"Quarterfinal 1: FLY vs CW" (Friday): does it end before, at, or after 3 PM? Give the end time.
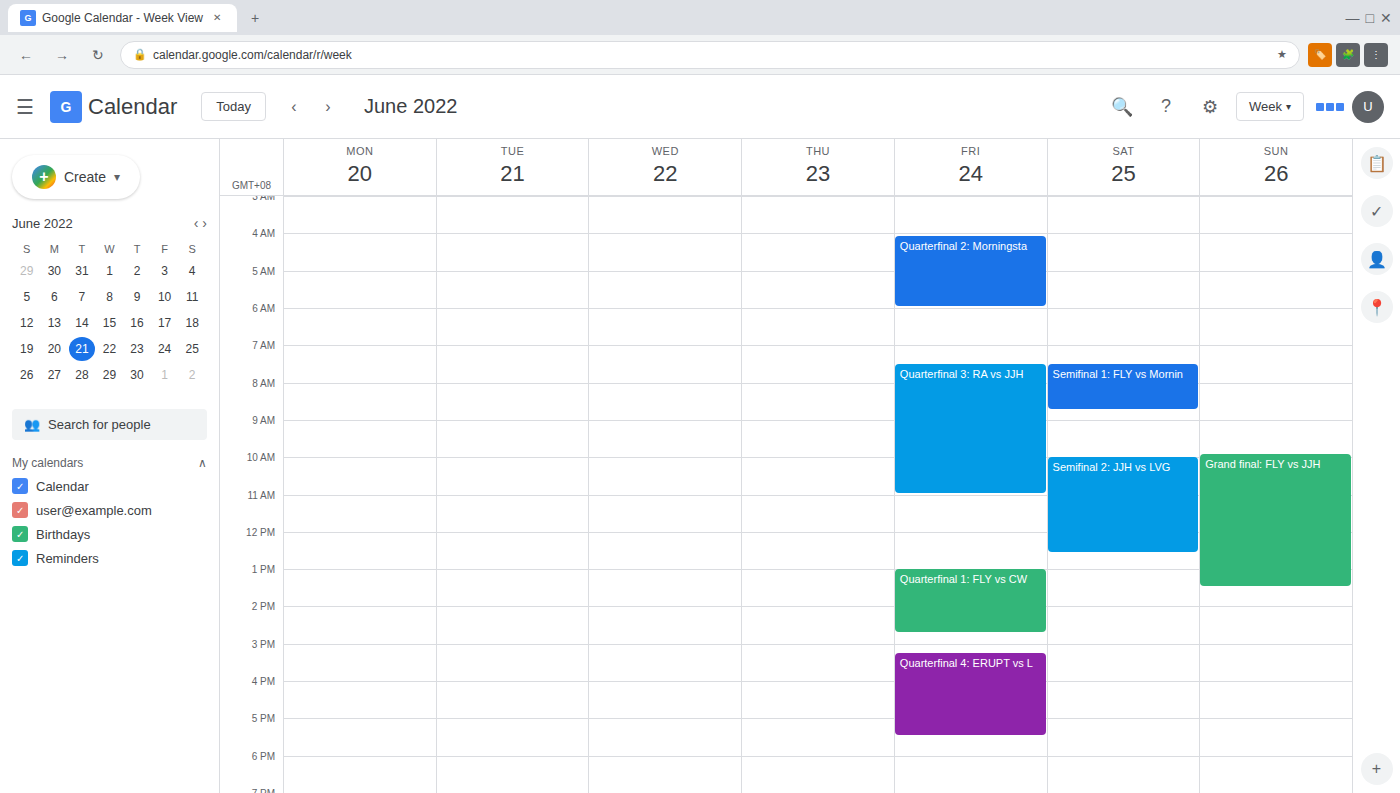
2:45 PM -- before 3 PM, 15 minutes above the 3 PM line.